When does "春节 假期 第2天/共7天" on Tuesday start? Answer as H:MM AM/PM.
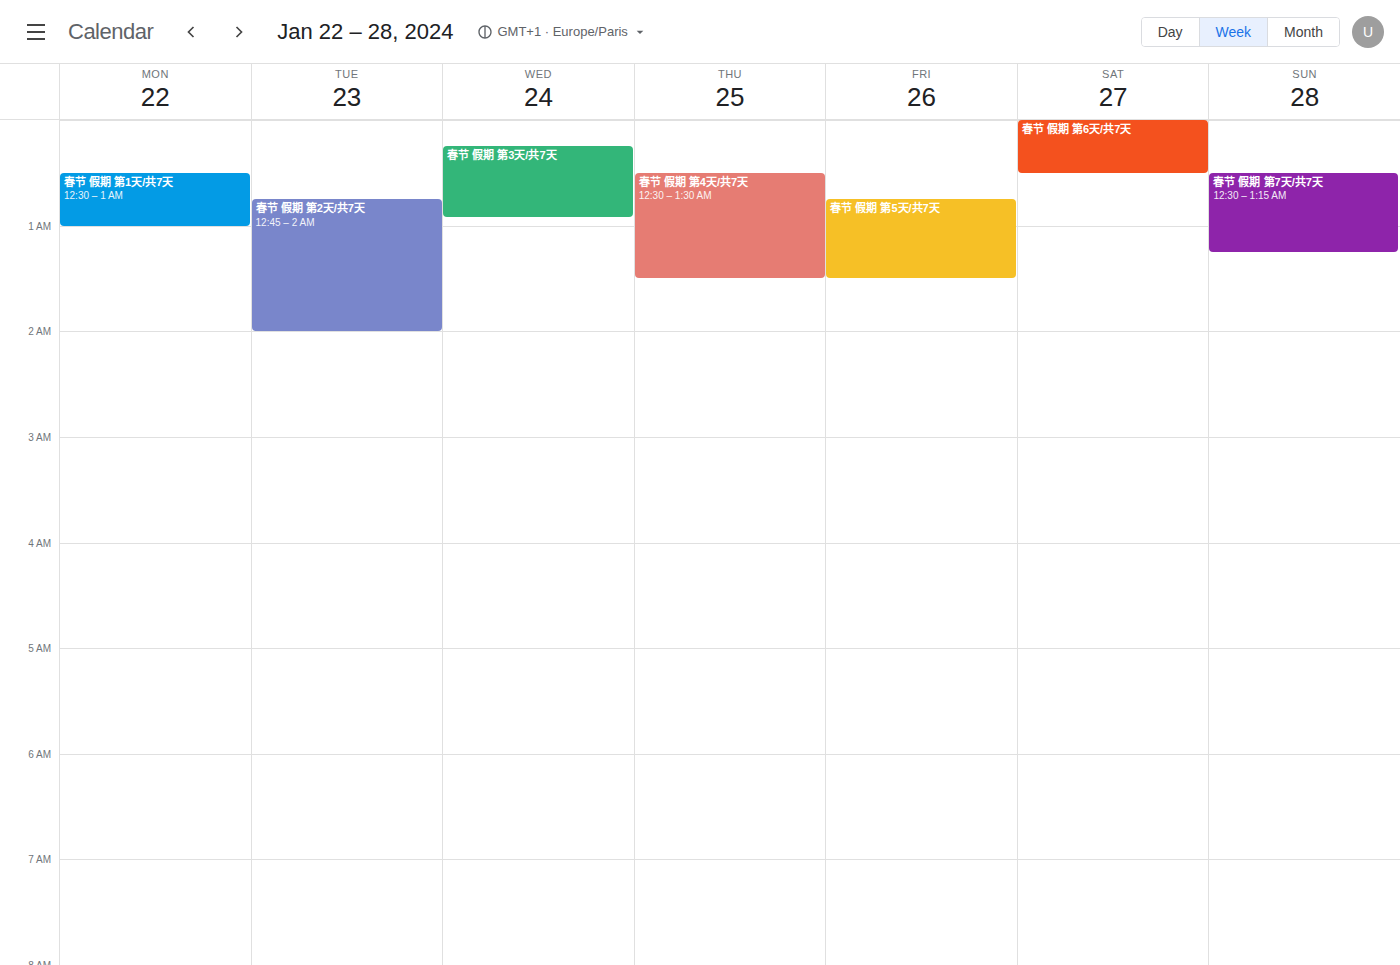
12:45 AM